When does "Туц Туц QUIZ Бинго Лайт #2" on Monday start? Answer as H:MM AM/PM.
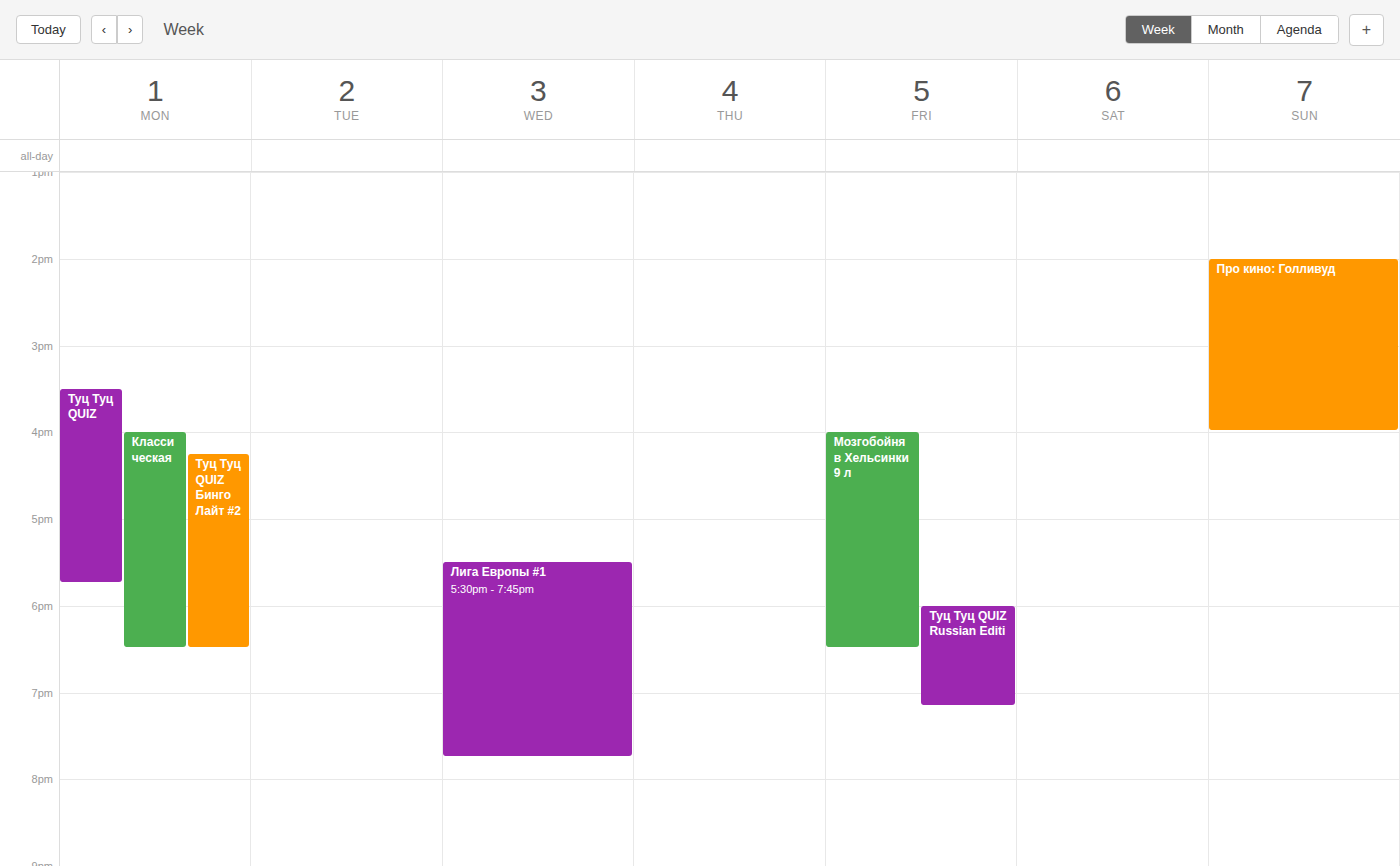
4:15 PM